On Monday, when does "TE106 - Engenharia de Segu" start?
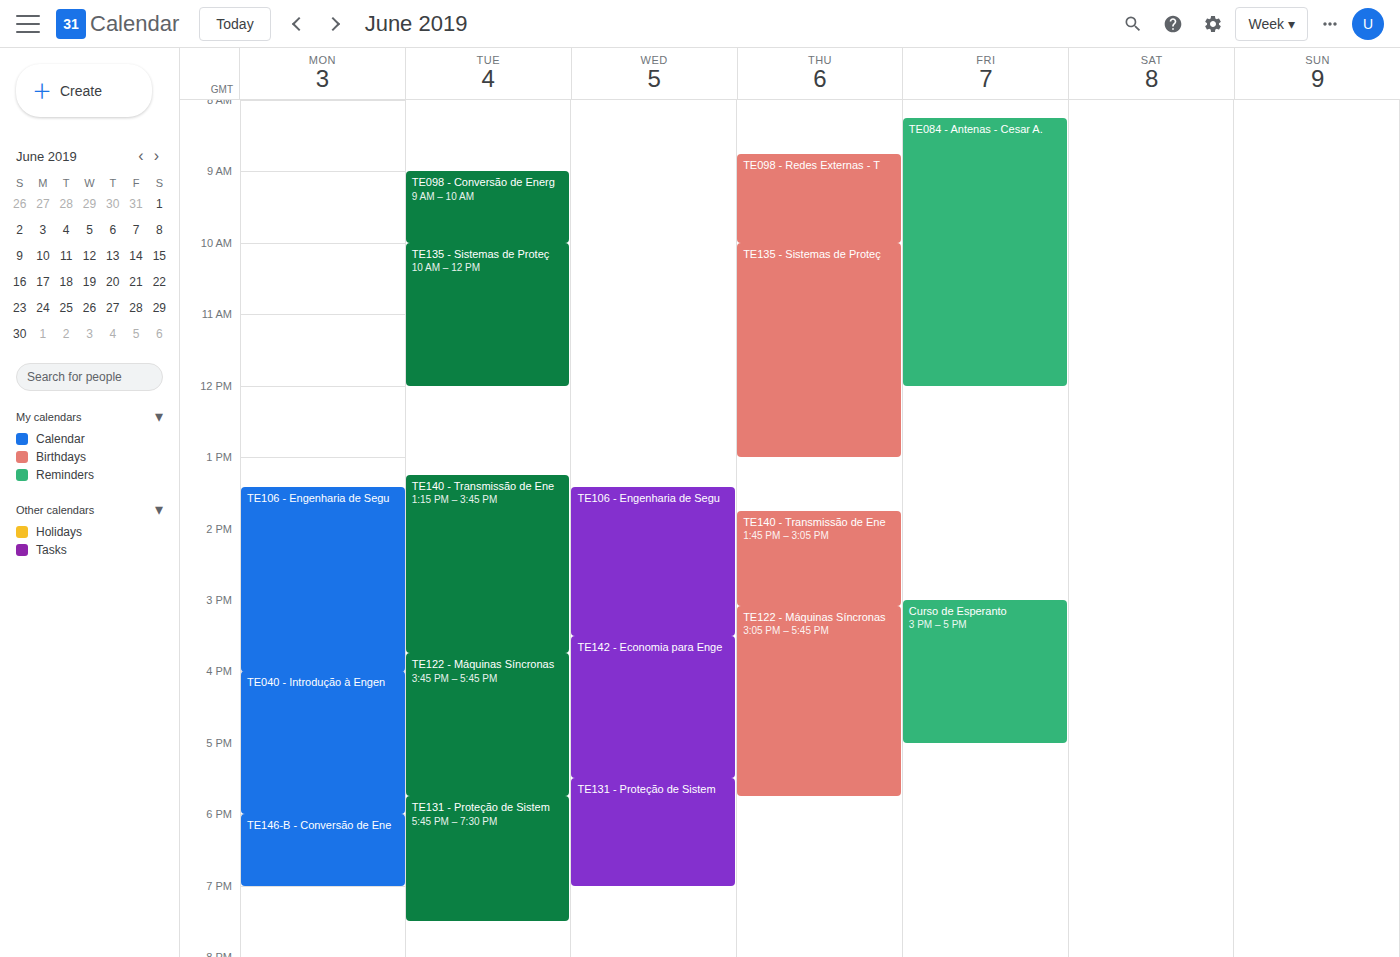
1:25 PM